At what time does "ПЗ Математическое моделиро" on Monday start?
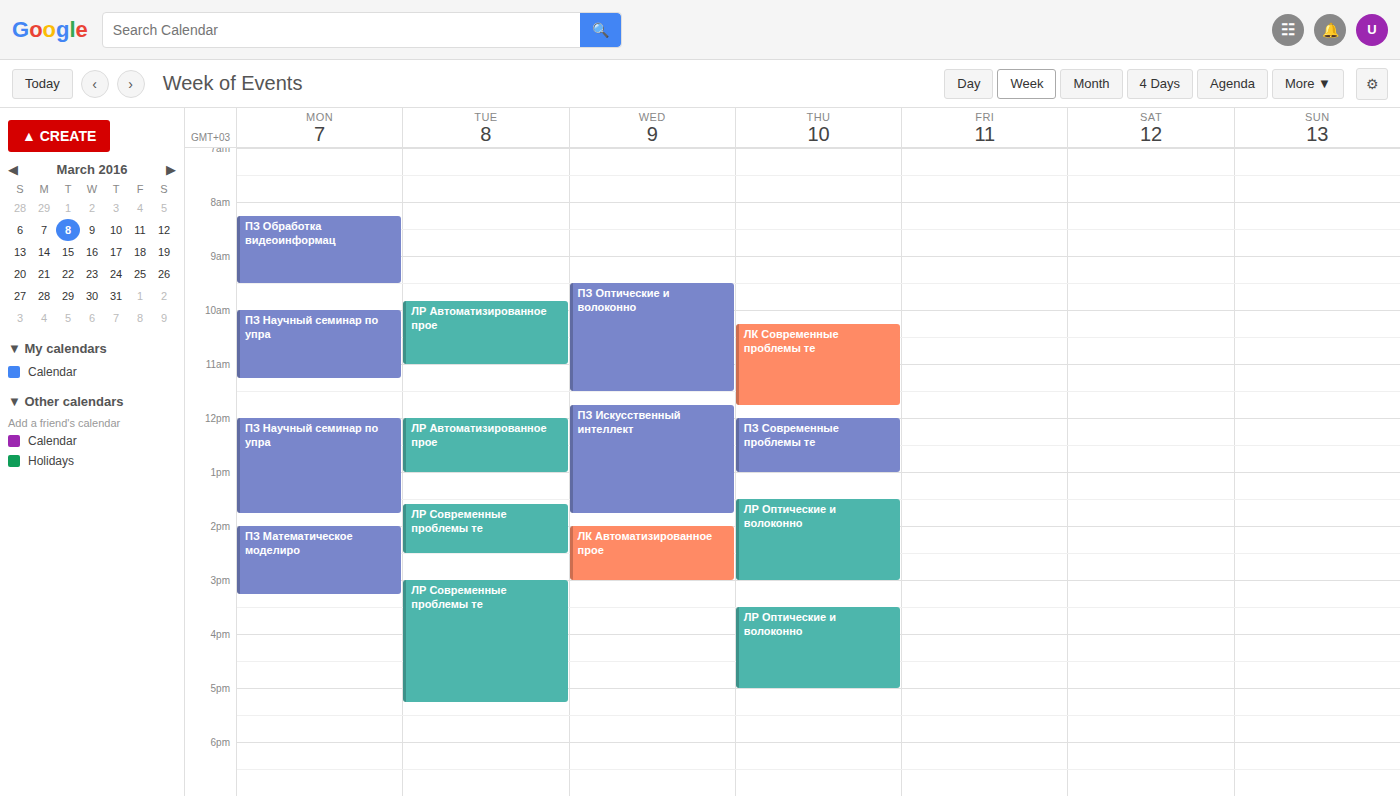
2:00 PM